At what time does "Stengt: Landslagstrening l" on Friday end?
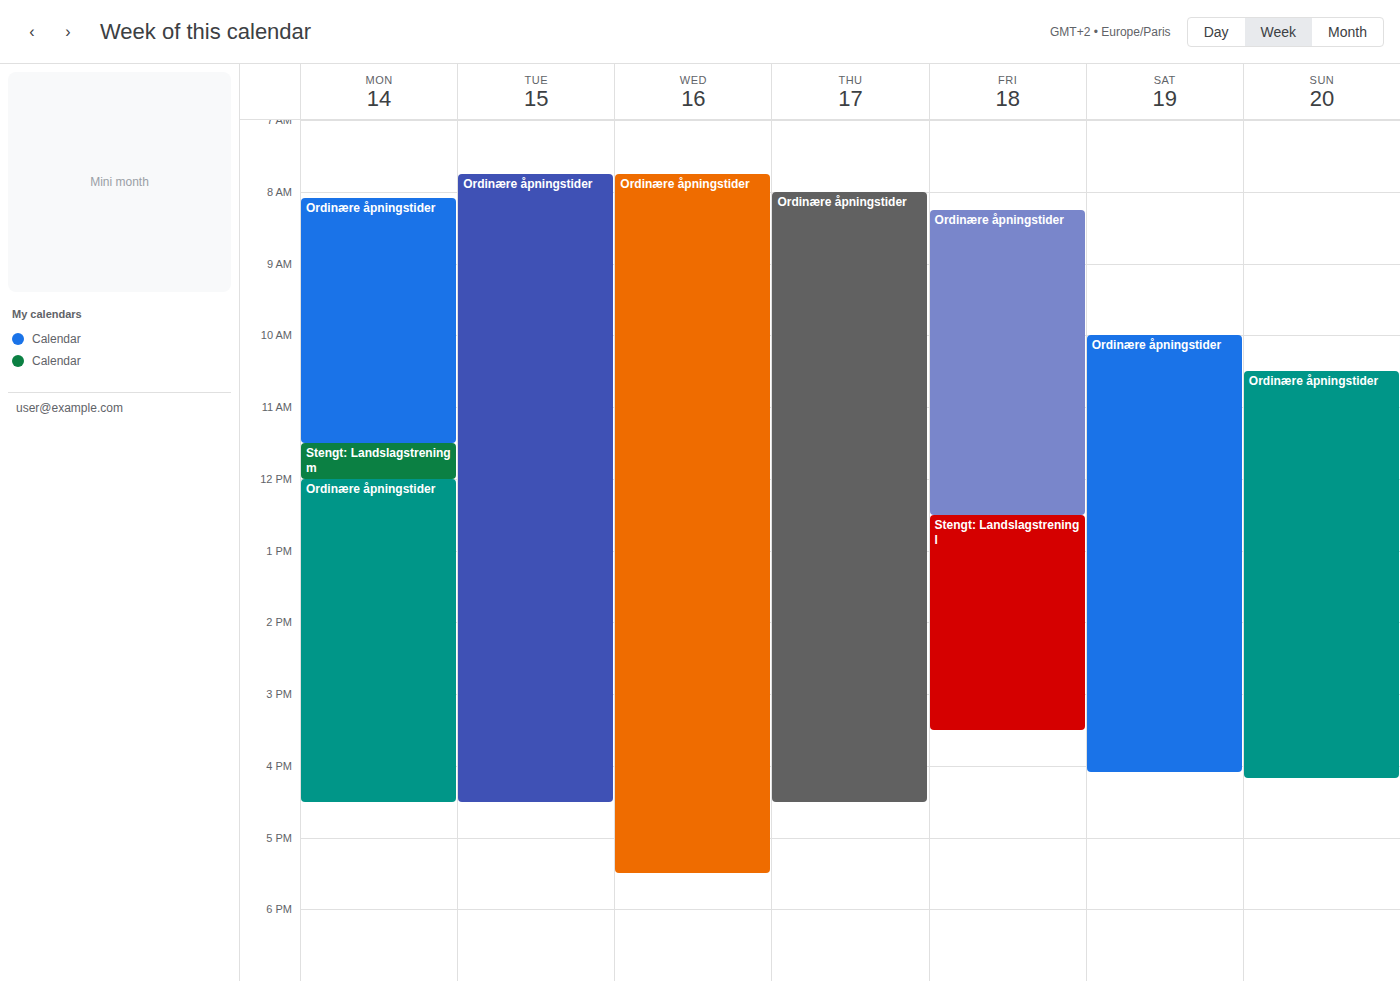
3:30 PM